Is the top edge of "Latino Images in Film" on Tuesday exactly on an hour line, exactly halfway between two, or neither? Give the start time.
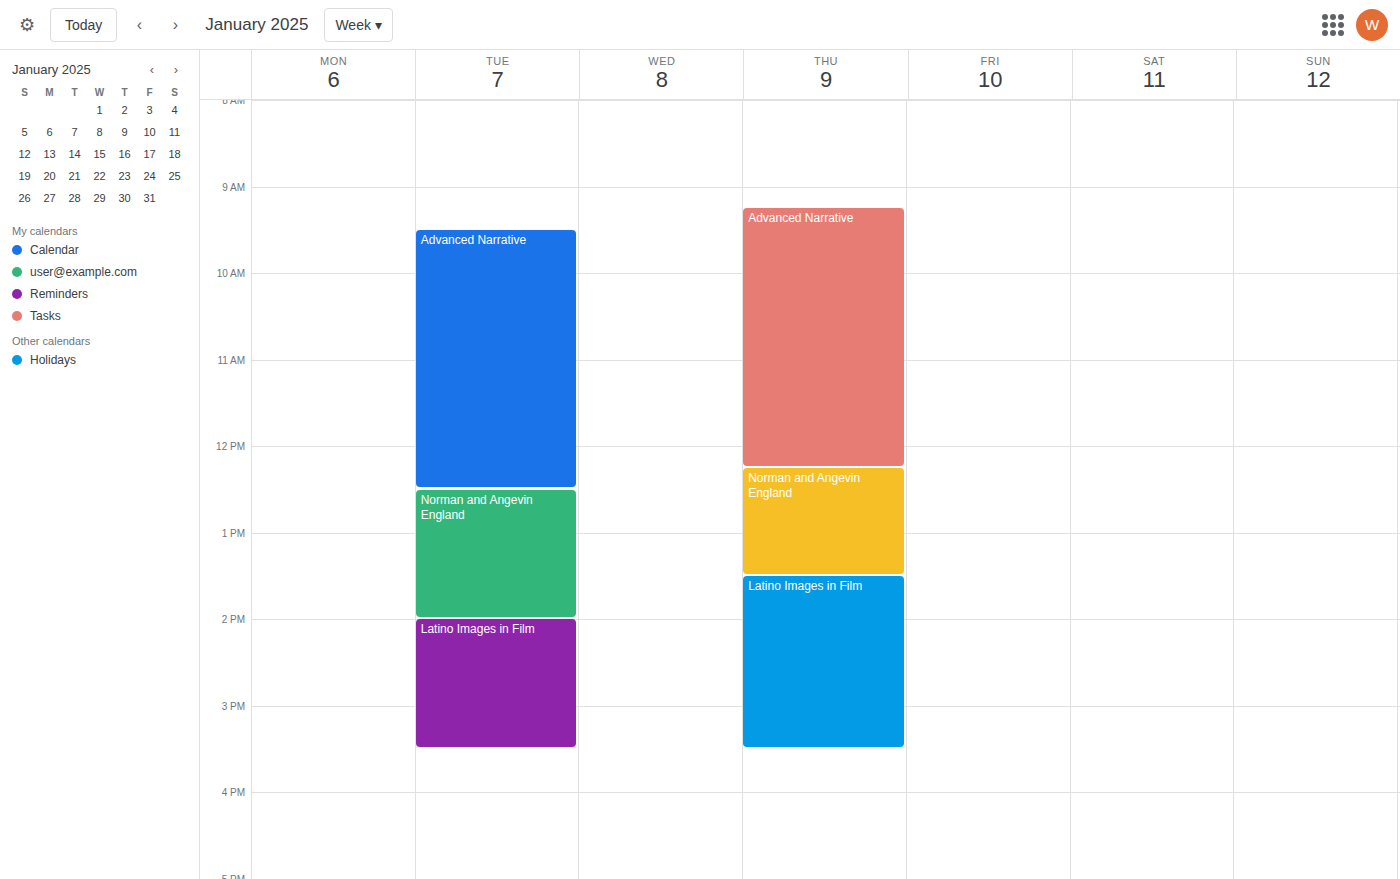
2:00 PM -- exactly on the 2 PM line.